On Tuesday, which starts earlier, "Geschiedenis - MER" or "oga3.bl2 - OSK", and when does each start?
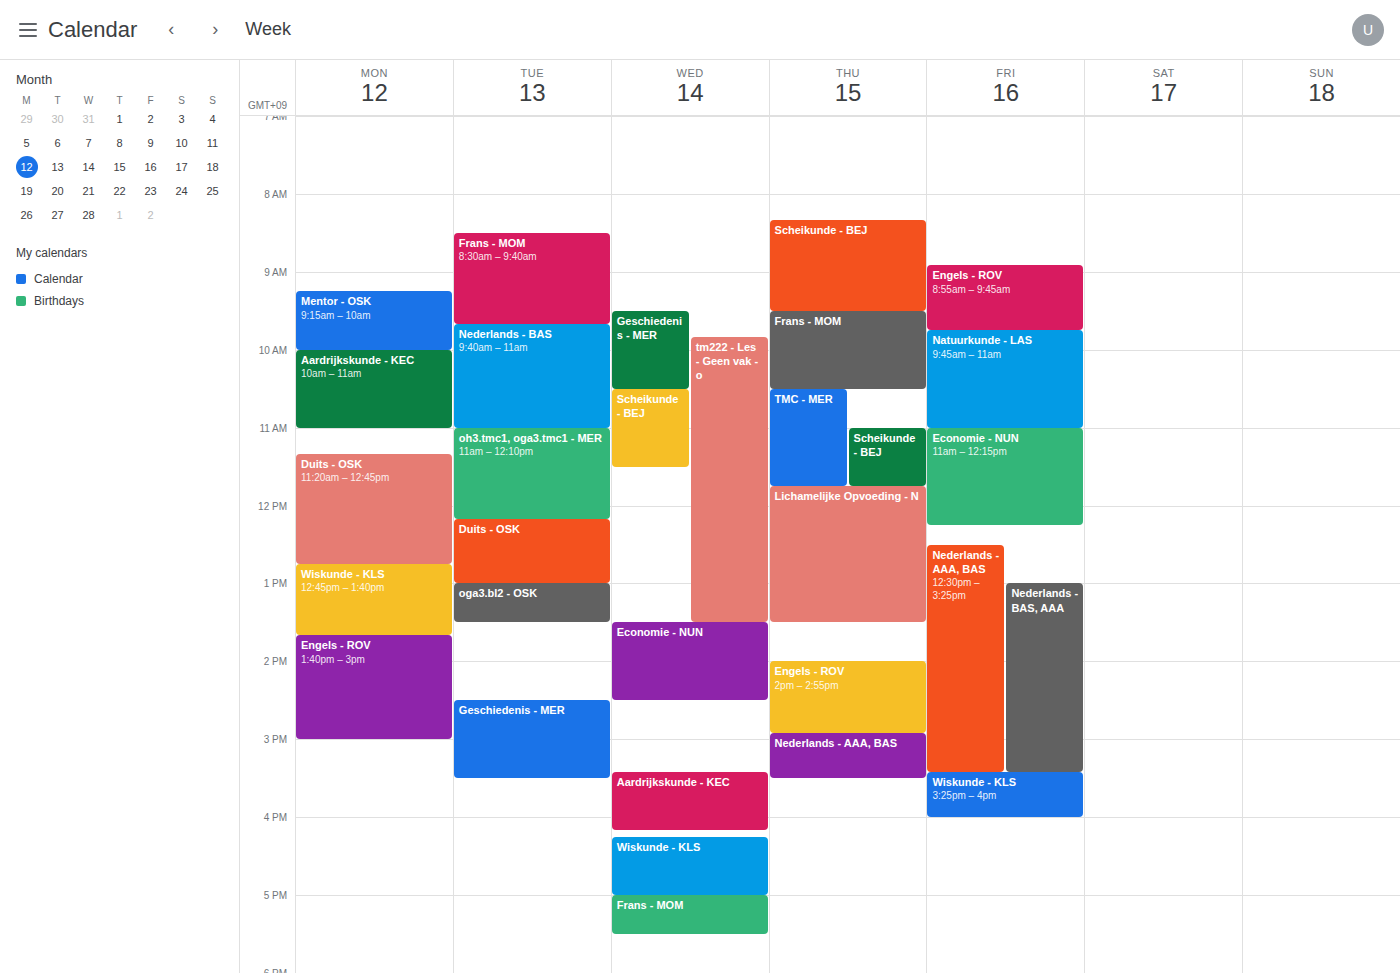
"oga3.bl2 - OSK" 1:00 PM; "Geschiedenis - MER" 2:30 PM.